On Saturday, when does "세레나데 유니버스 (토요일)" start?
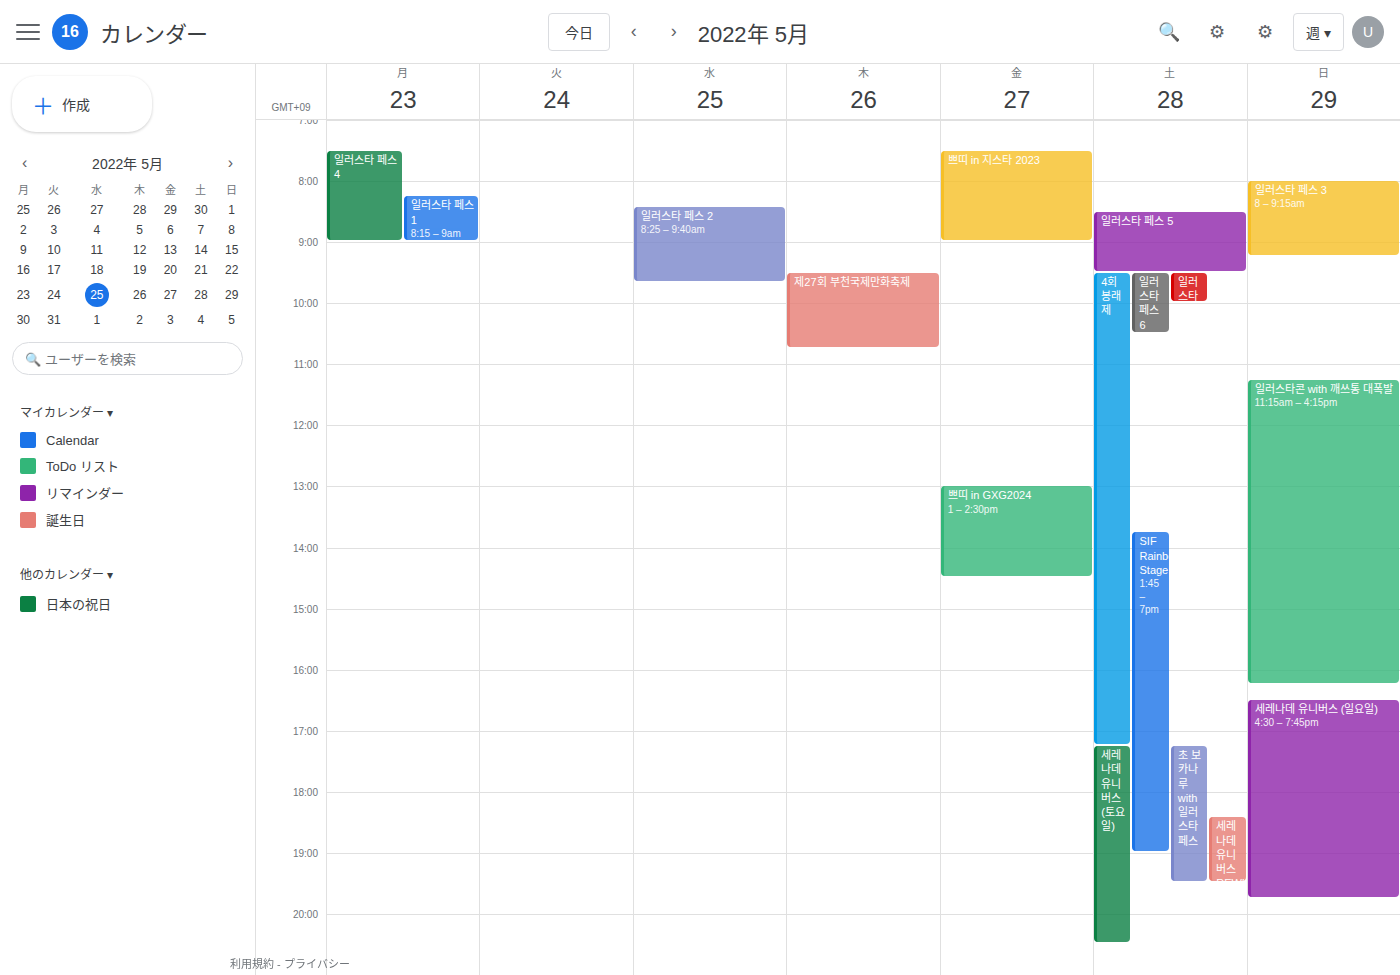
5:15 PM